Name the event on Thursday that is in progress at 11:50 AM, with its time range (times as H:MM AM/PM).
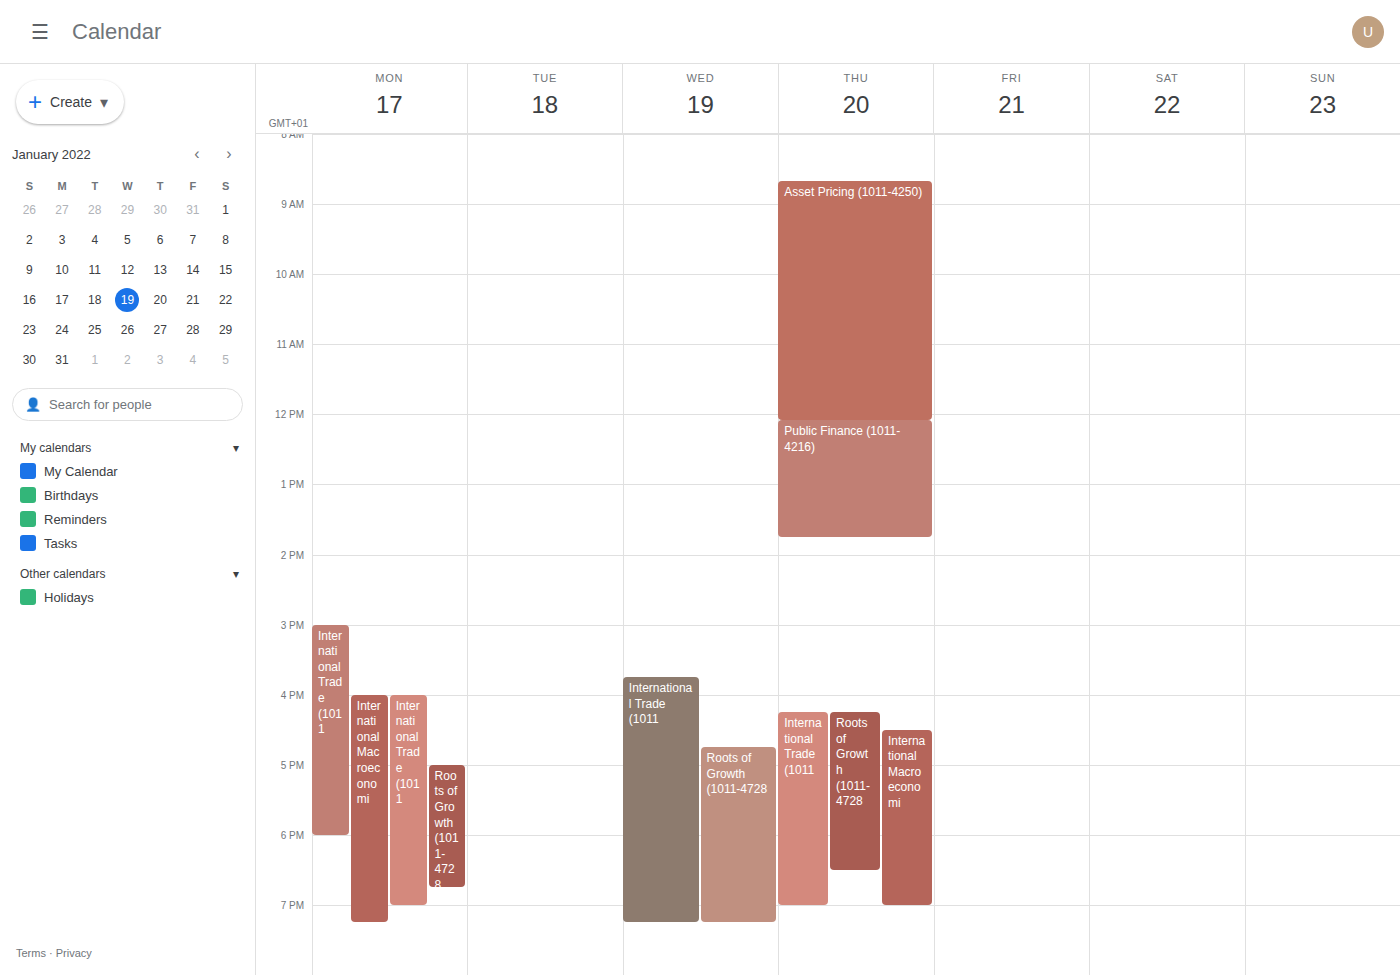
"Asset Pricing (1011-4250)", 8:40 AM to 12:05 PM